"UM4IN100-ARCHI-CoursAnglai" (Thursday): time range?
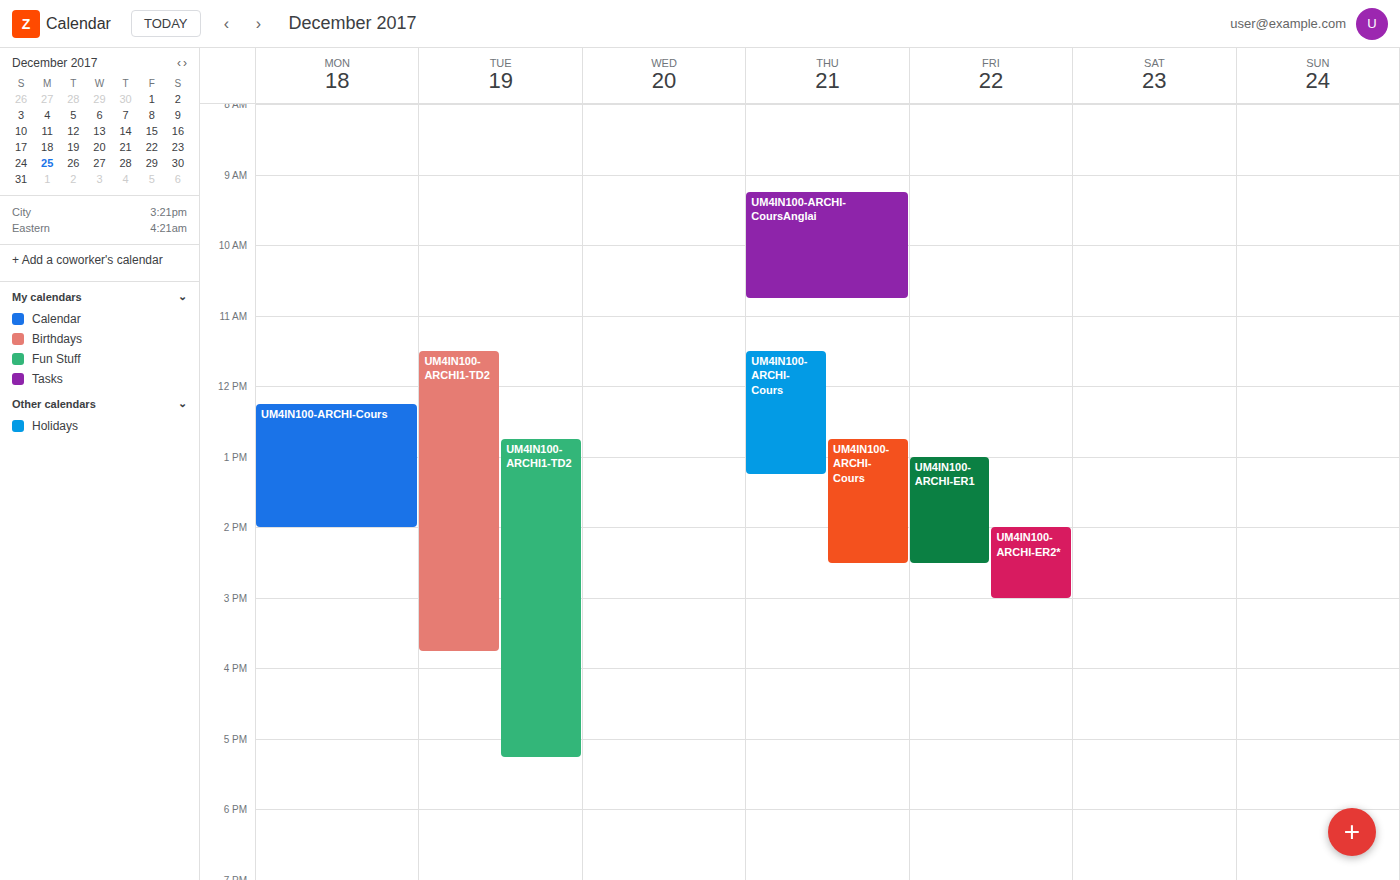
9:15 AM to 10:45 AM